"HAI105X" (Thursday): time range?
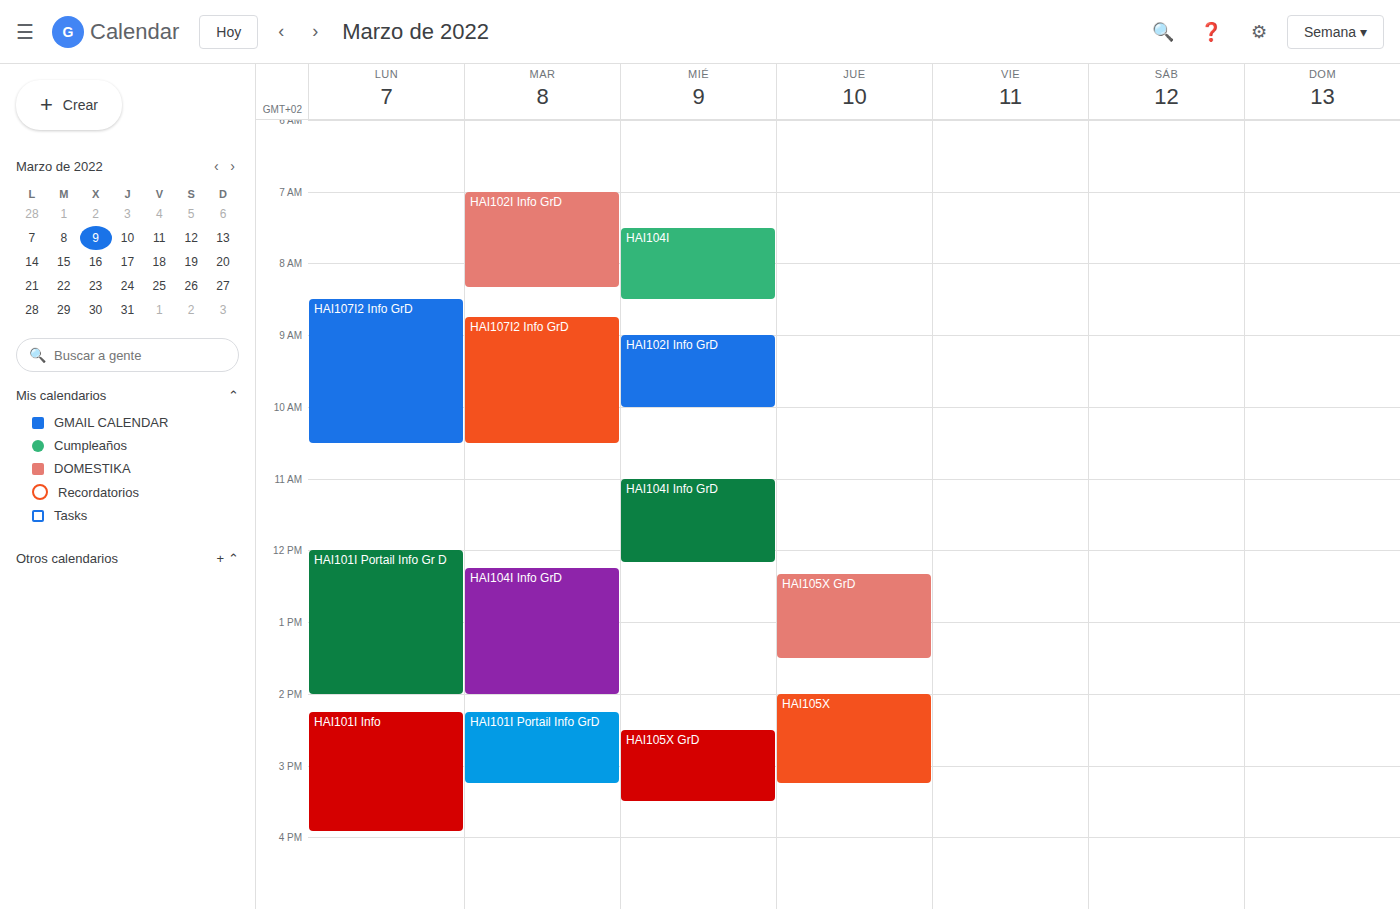
14:00 to 15:15